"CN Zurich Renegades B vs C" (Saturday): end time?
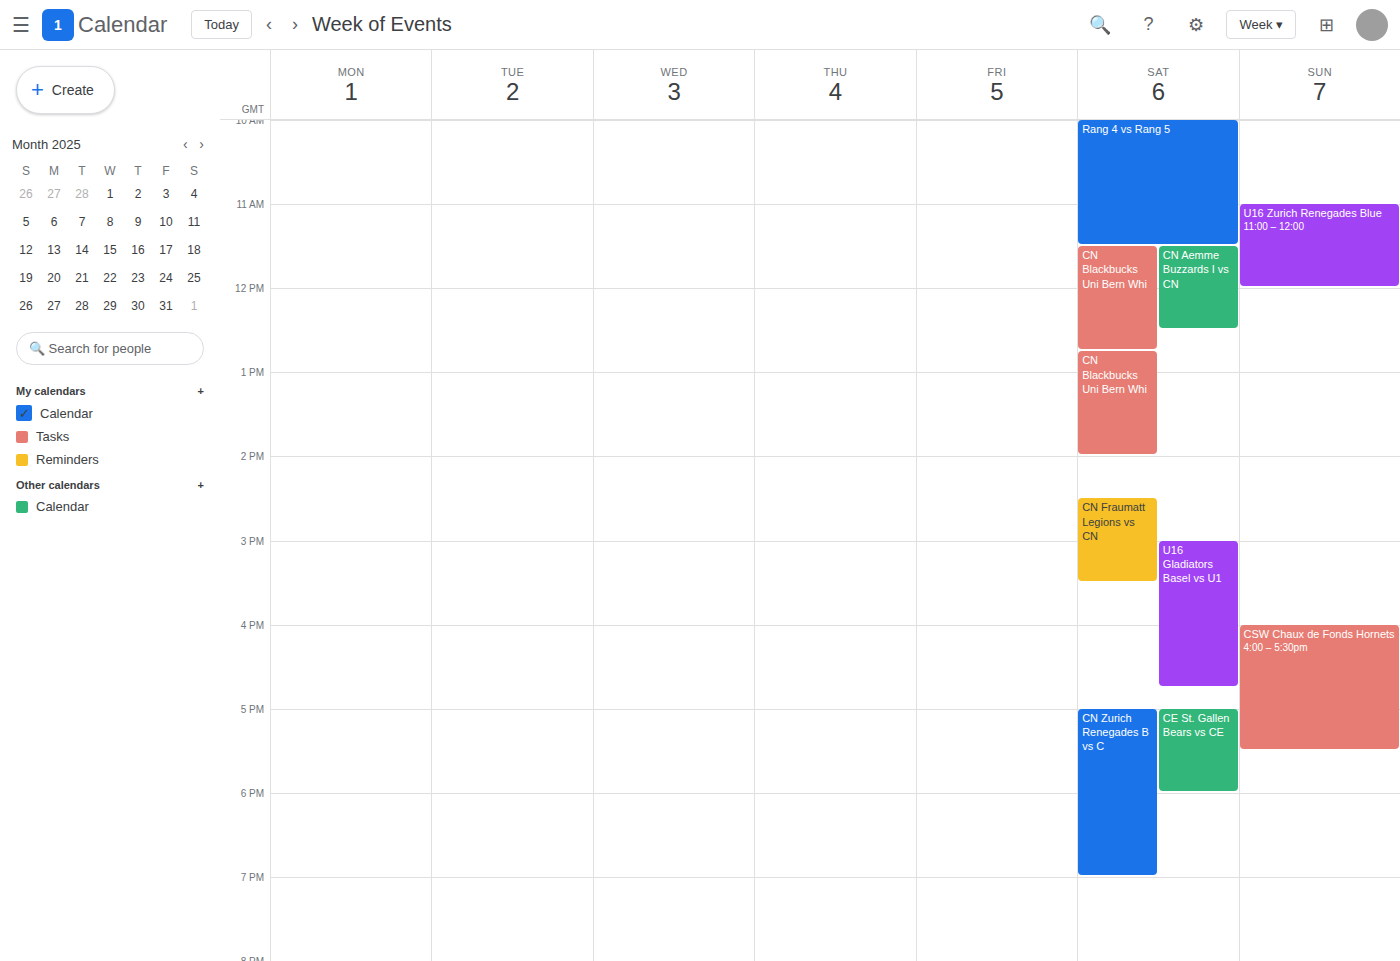
19:00